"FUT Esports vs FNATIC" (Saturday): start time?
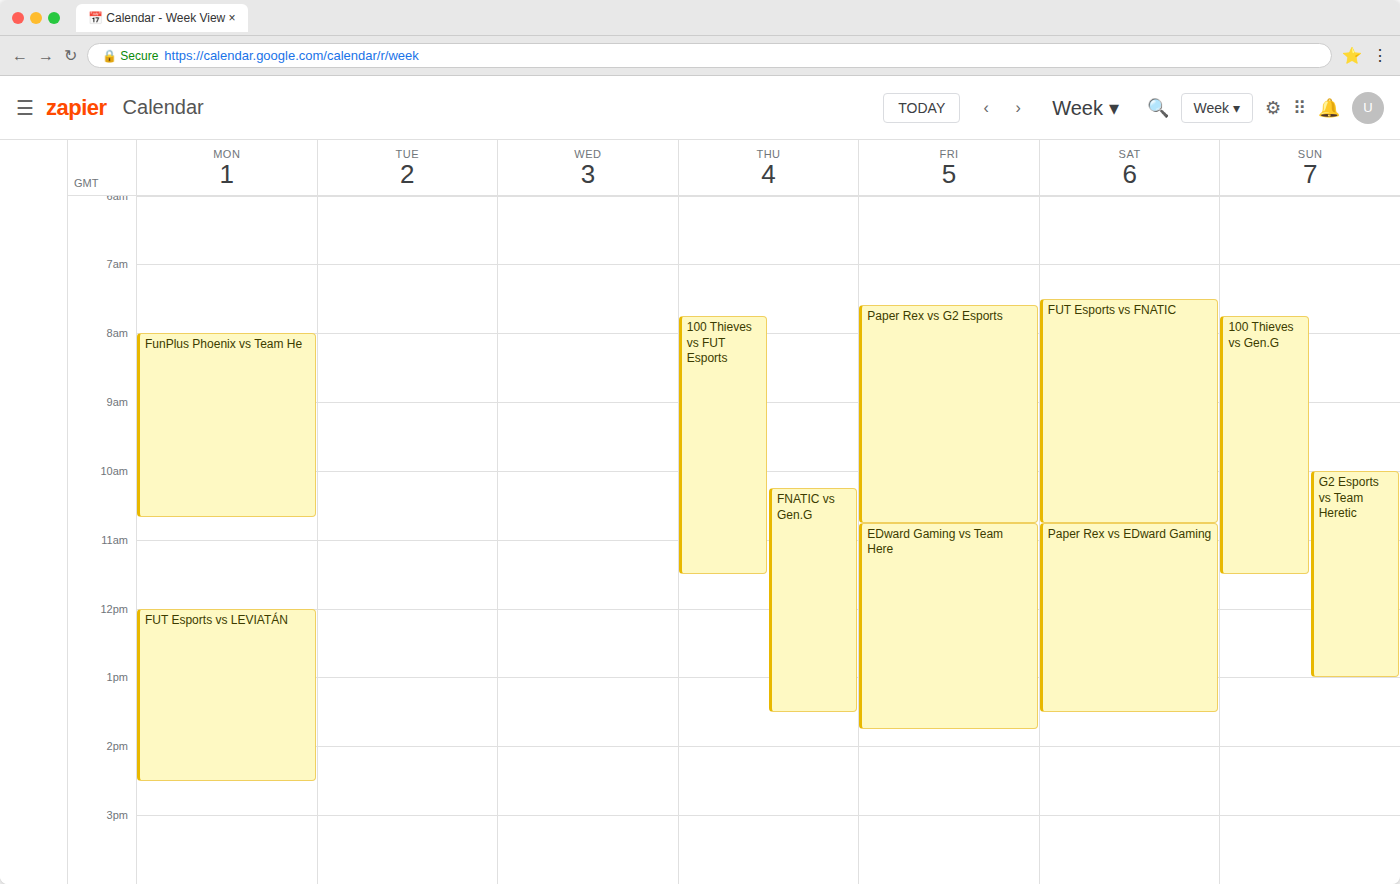
7:30 AM